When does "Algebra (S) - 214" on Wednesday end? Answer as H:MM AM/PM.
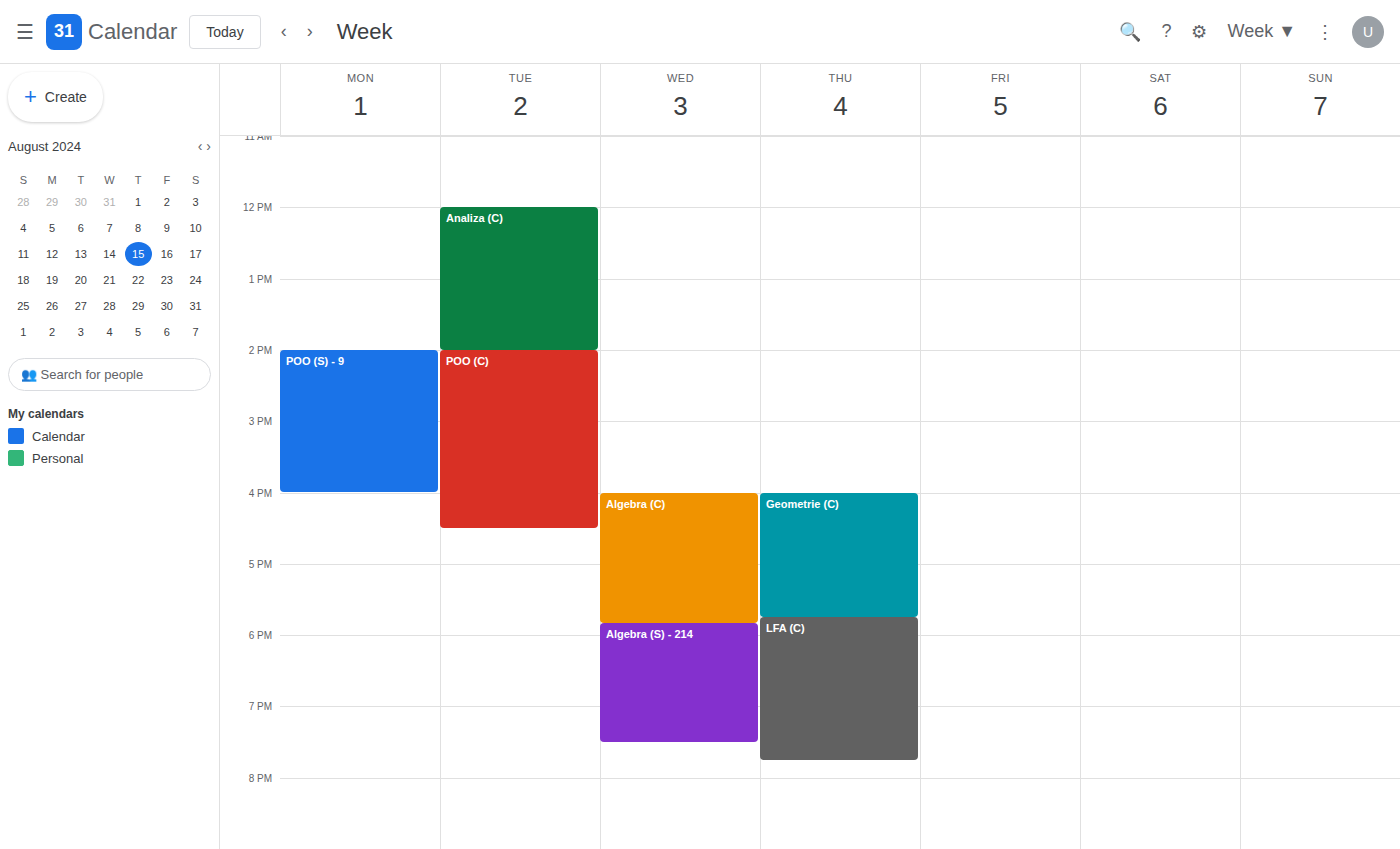
7:30 PM